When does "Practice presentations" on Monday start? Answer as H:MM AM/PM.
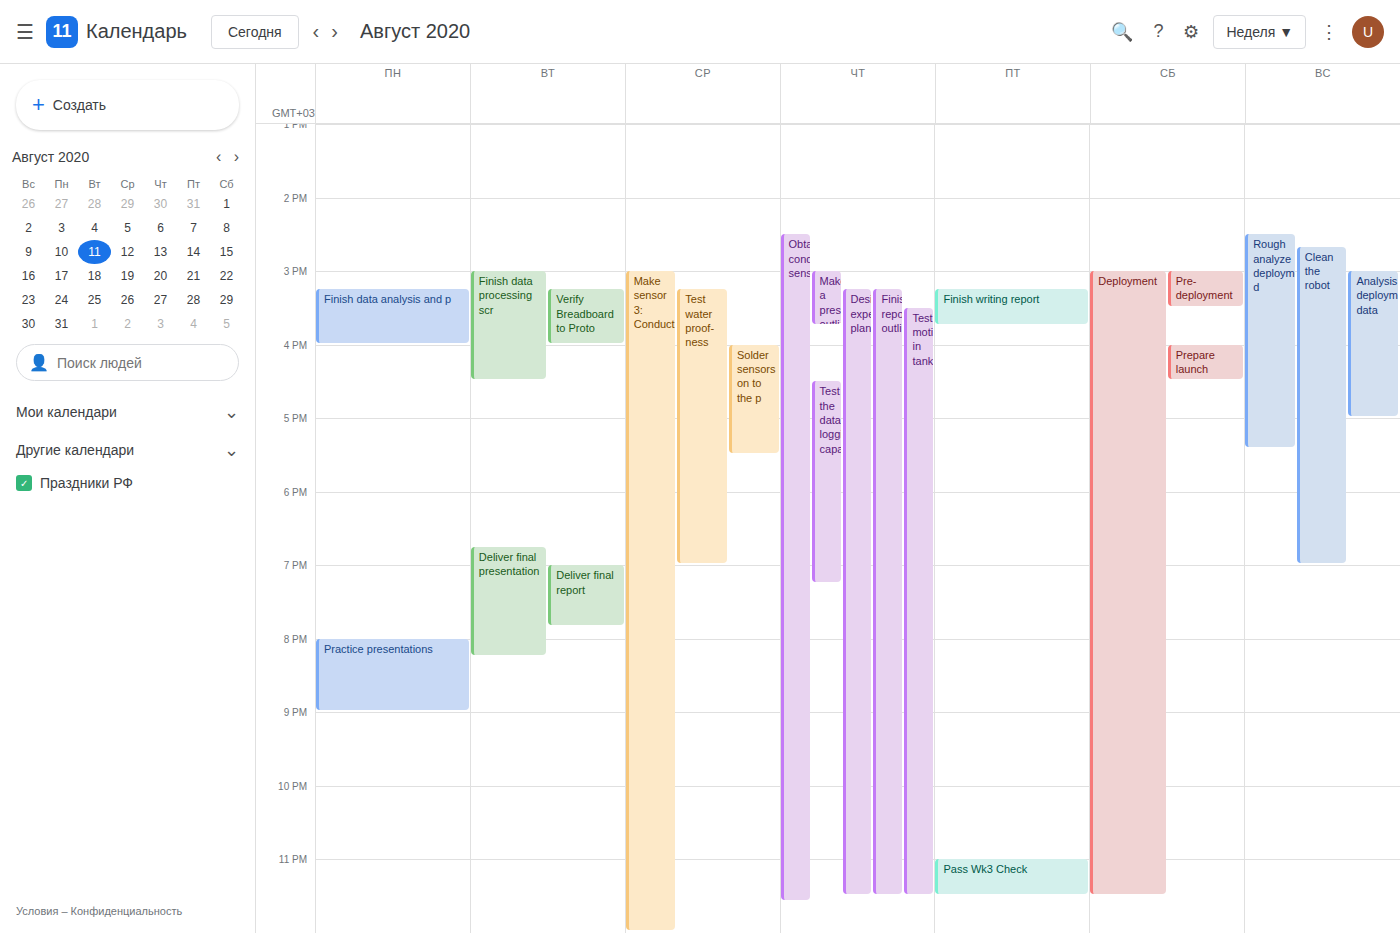
8:00 PM